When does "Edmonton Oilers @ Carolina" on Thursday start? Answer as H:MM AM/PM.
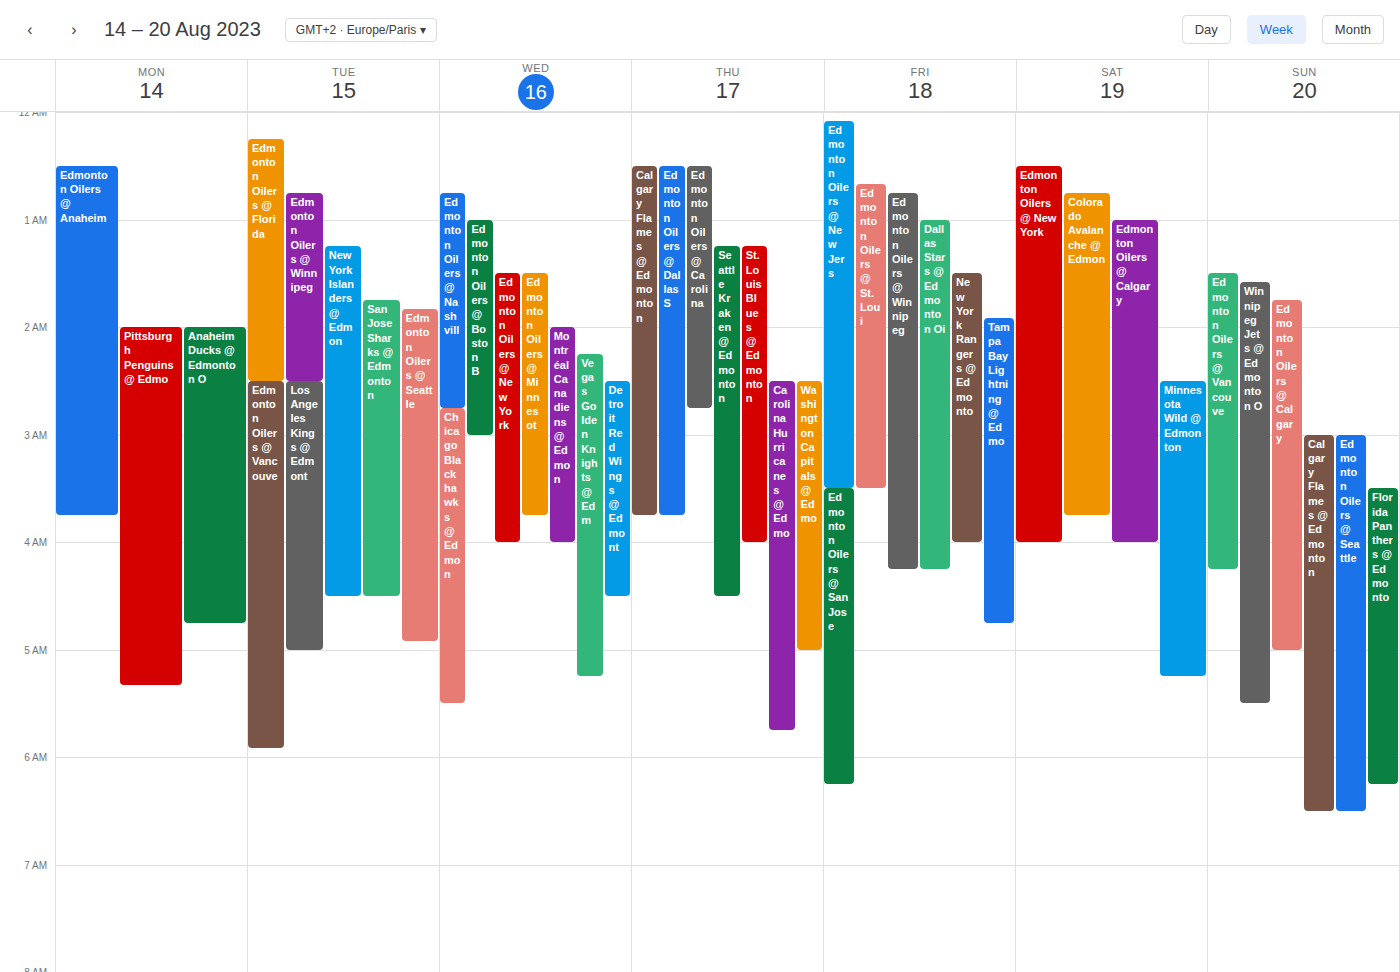
12:30 AM